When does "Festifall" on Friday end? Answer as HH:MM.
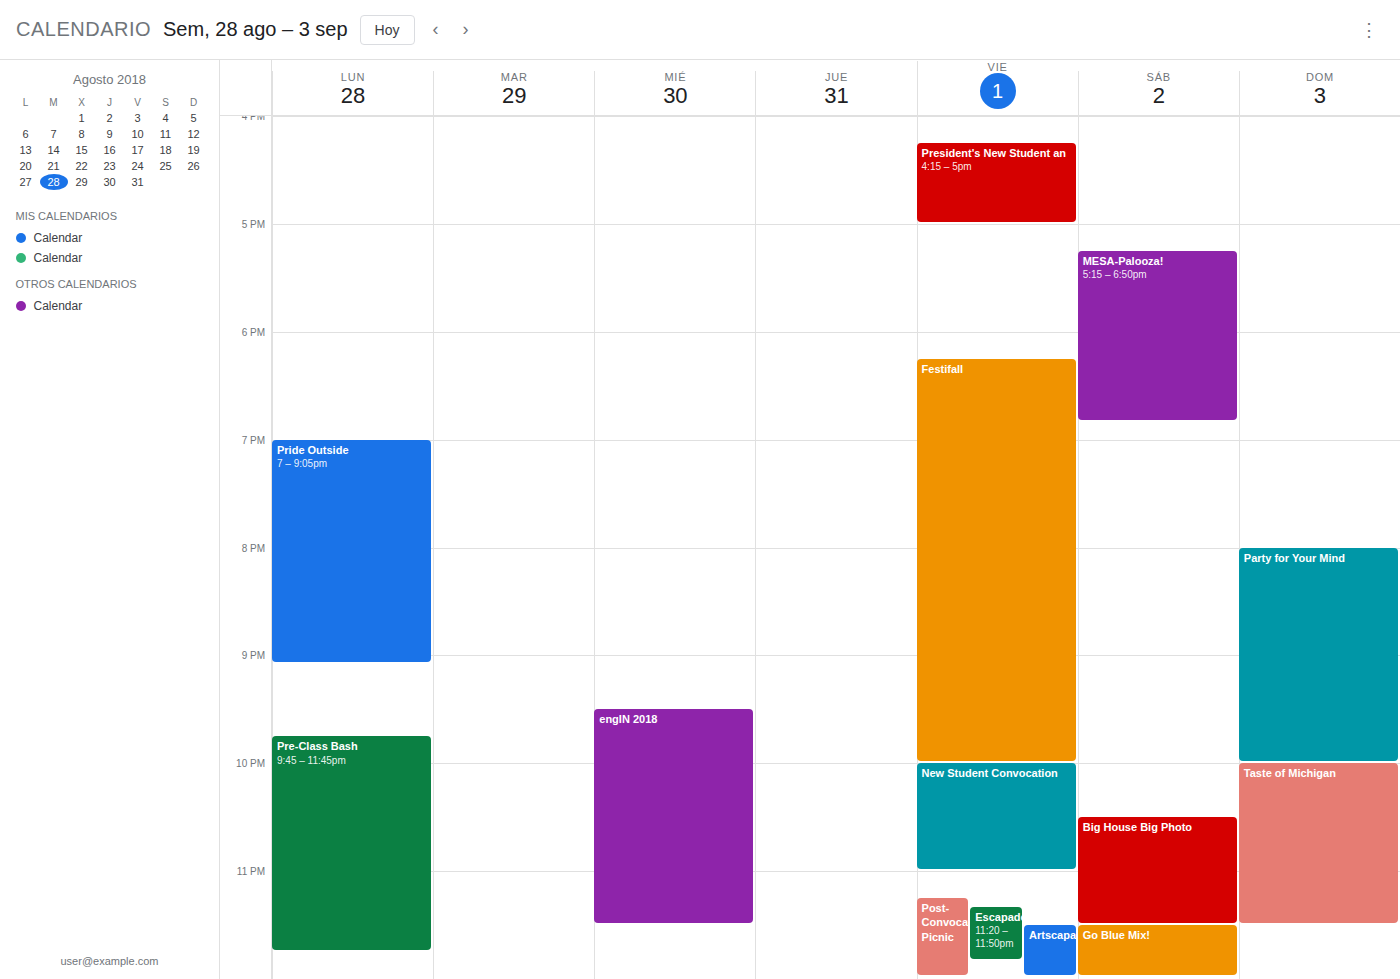
22:00